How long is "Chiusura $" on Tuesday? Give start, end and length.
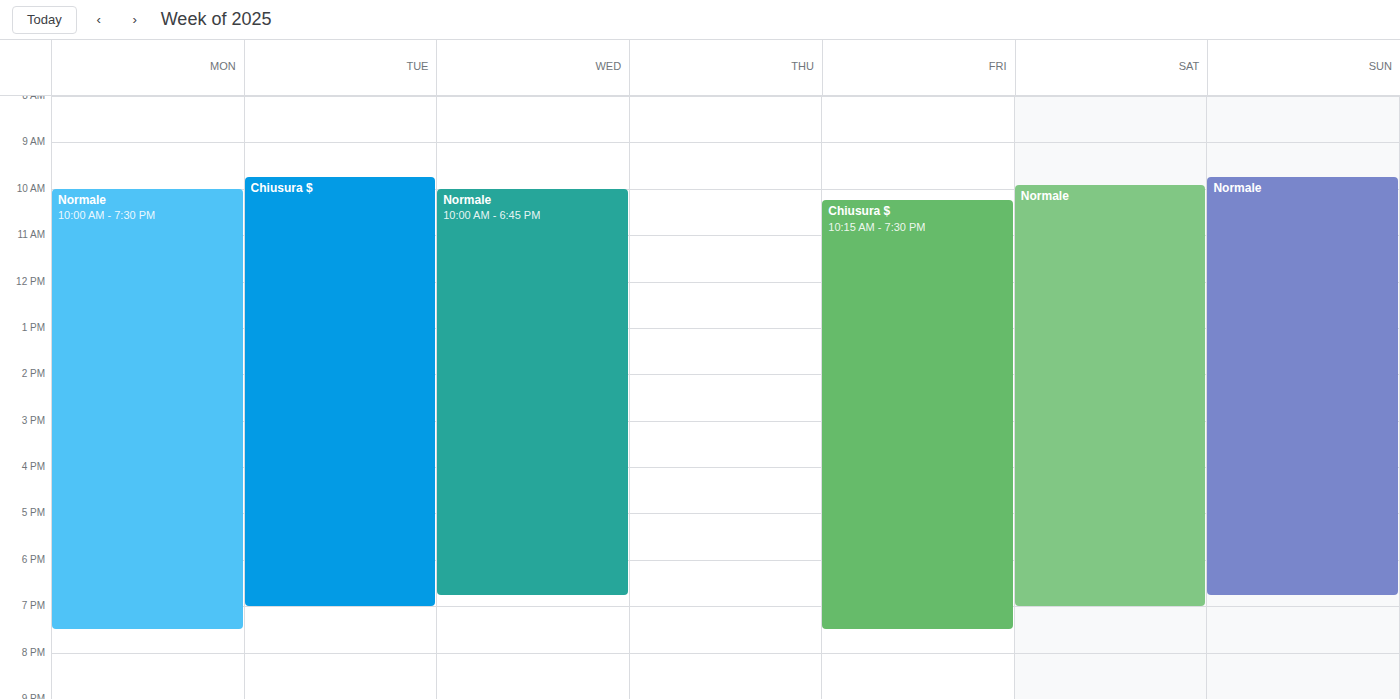
9:45 AM to 7:00 PM, 9 hours 15 minutes